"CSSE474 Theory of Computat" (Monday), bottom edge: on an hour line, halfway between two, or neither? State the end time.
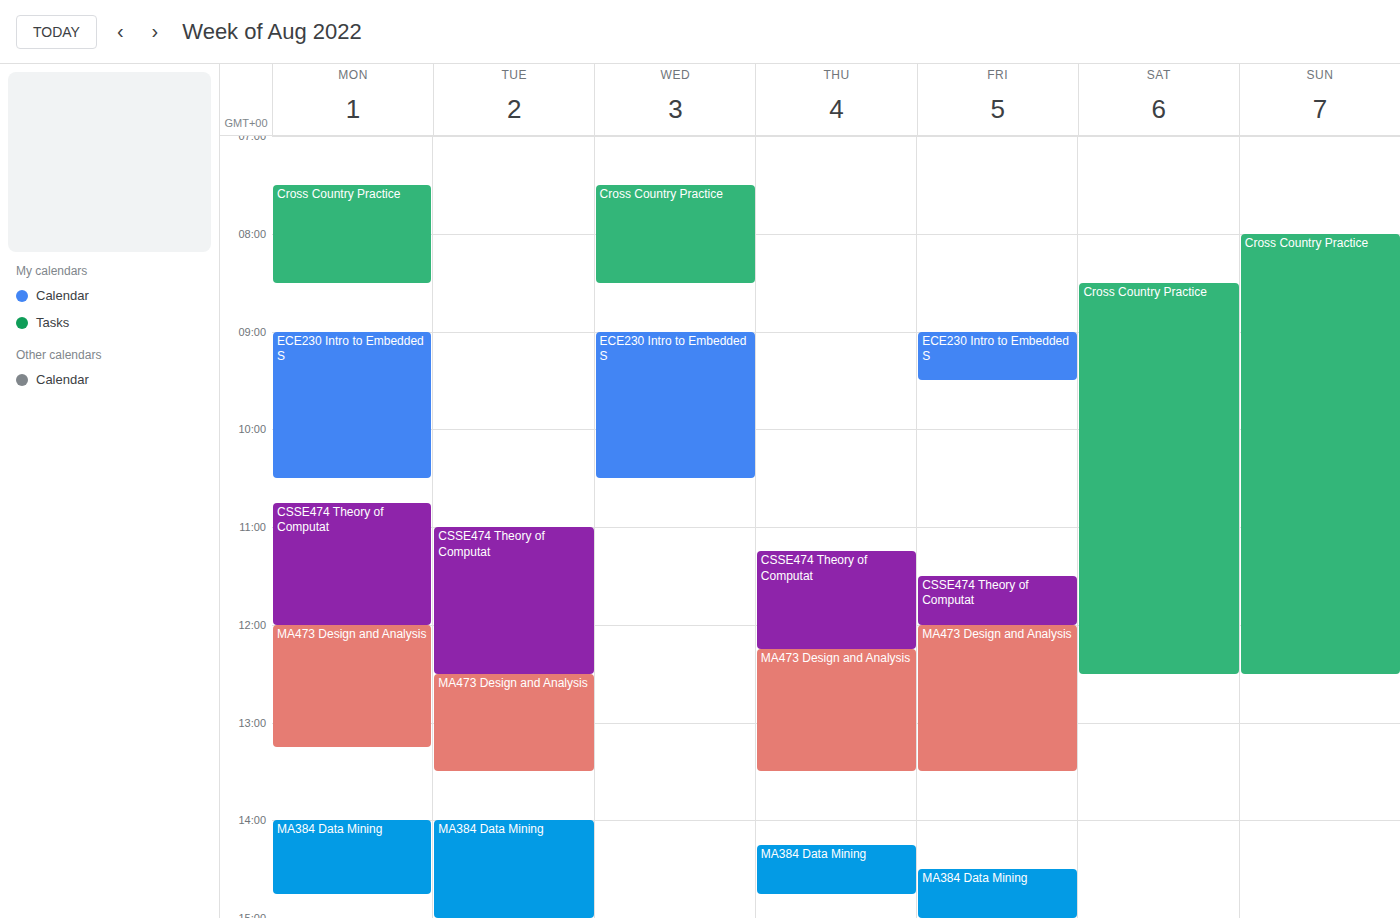
12:00 -- exactly on the 12:00 line.